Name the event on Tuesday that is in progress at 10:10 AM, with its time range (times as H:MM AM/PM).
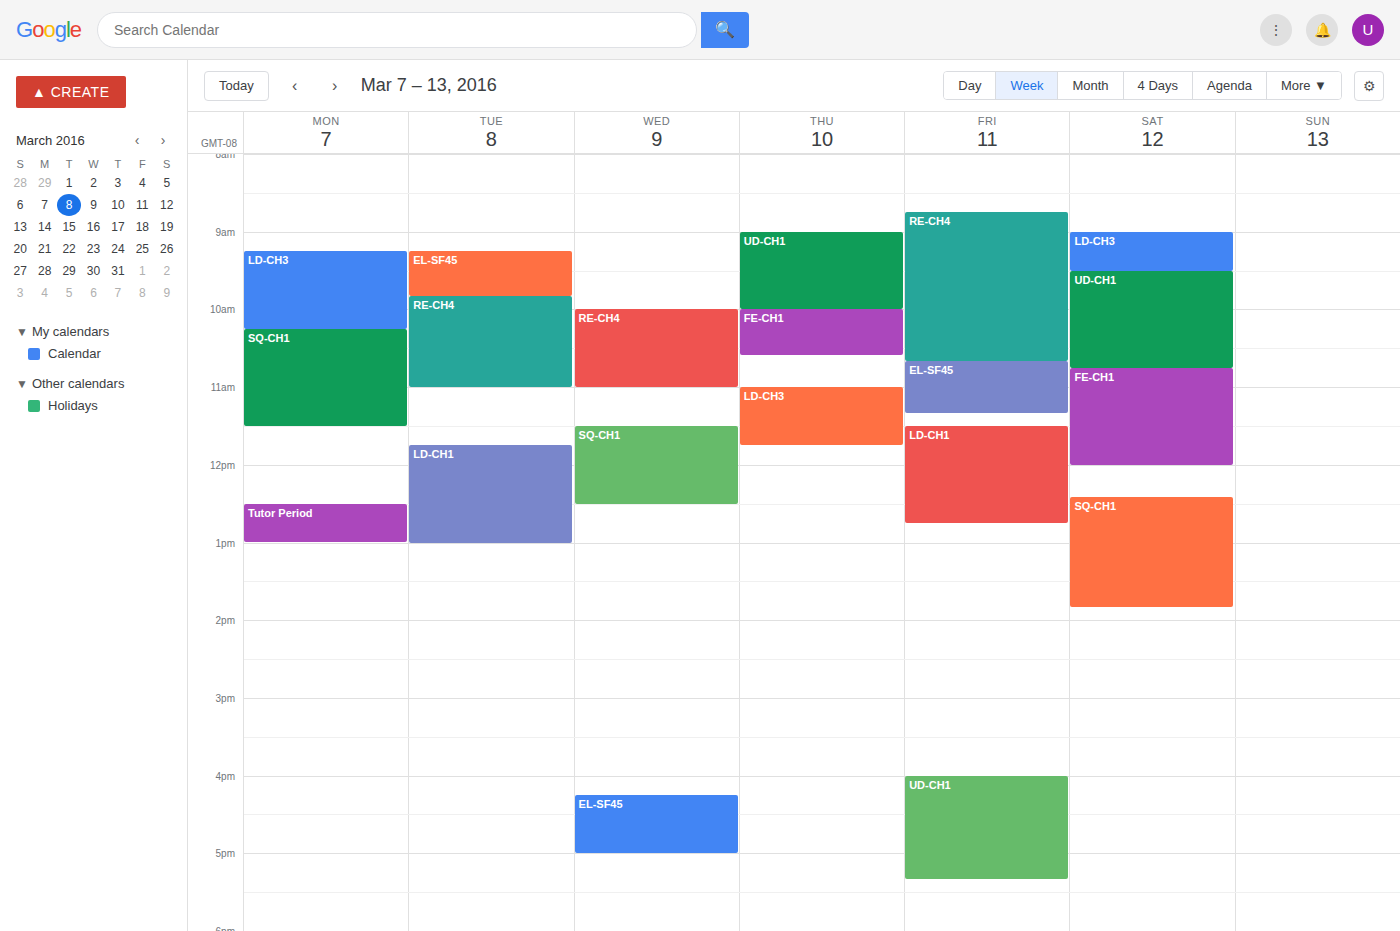
"RE-CH4", 9:50 AM to 11:00 AM